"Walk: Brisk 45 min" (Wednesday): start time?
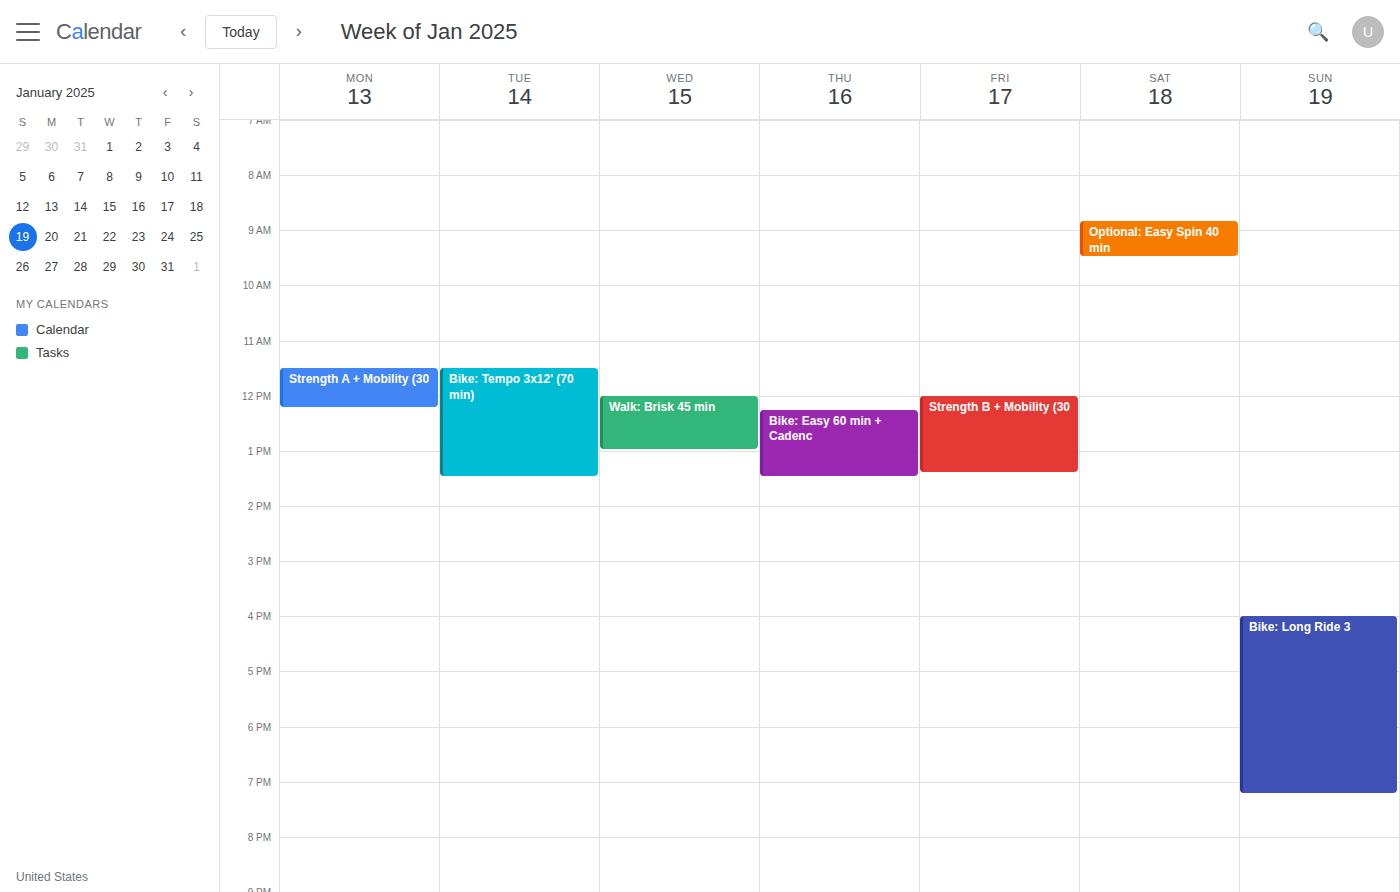
12:00 PM